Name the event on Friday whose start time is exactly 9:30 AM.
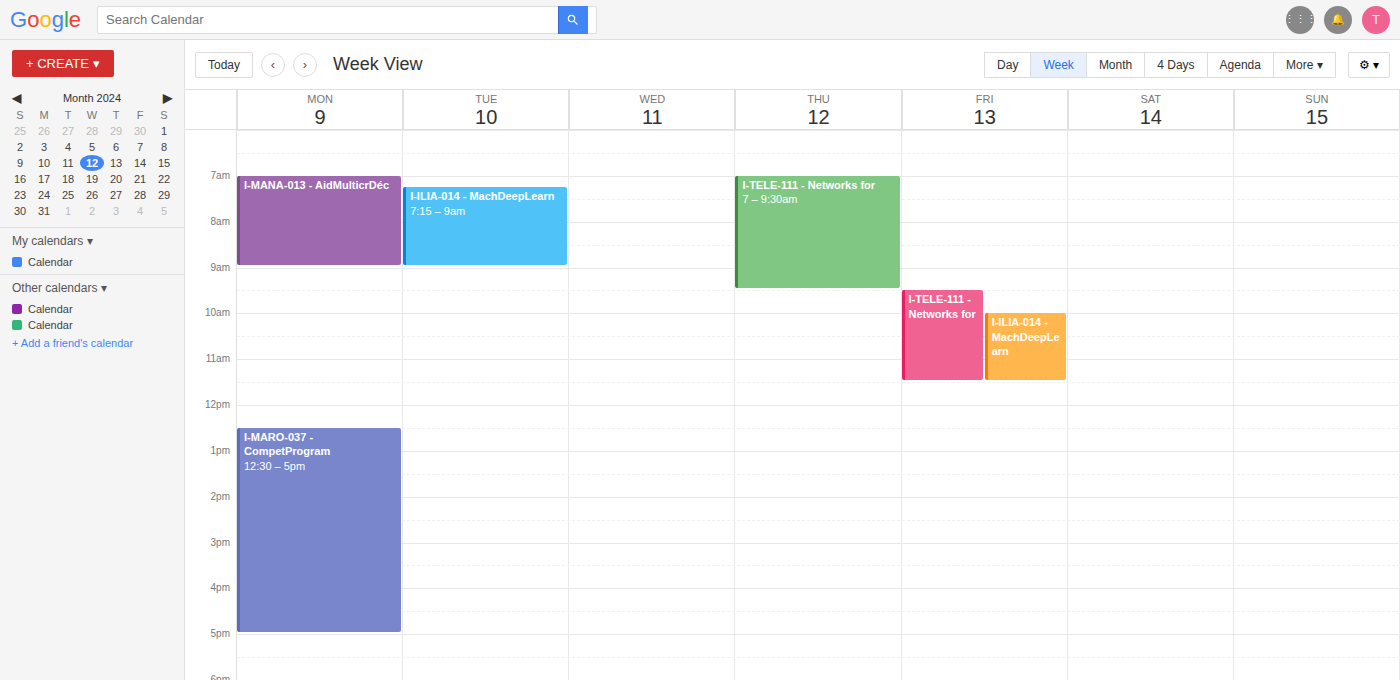
"I-TELE-111 - Networks for"